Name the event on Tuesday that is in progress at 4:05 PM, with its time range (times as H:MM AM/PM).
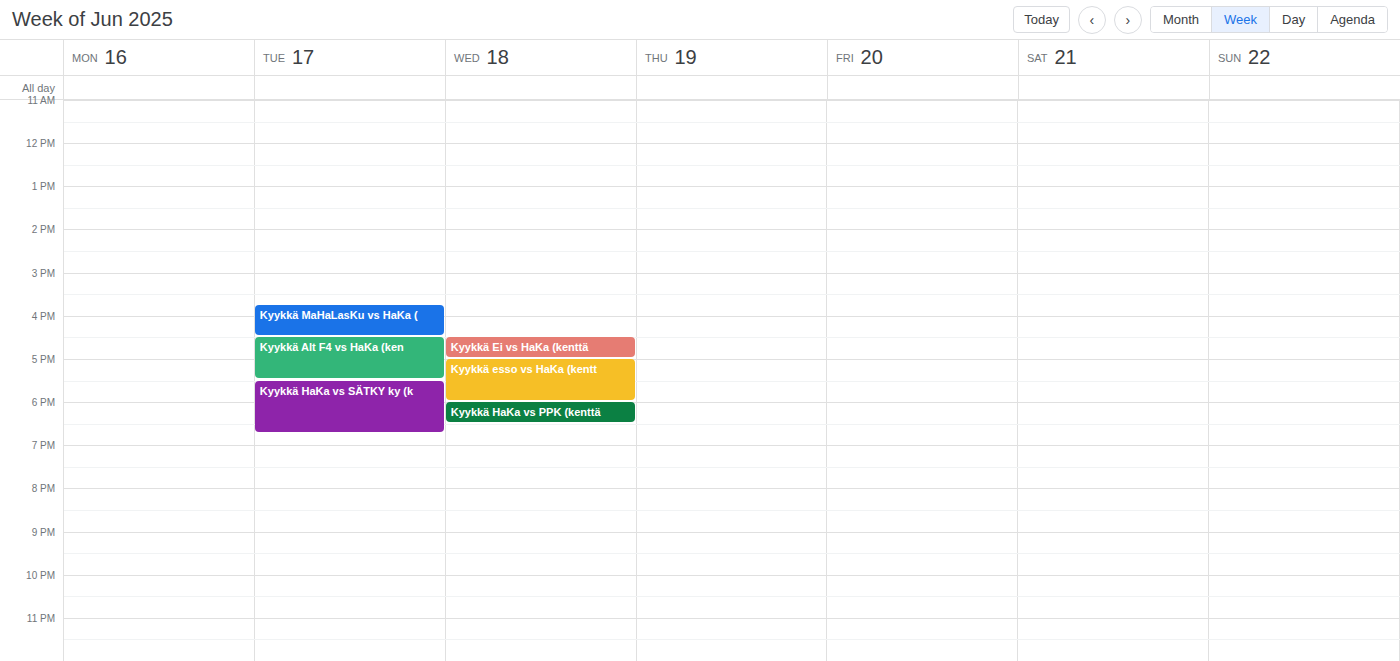
"Kyykkä MaHaLasKu vs HaKa (", 3:45 PM to 4:30 PM